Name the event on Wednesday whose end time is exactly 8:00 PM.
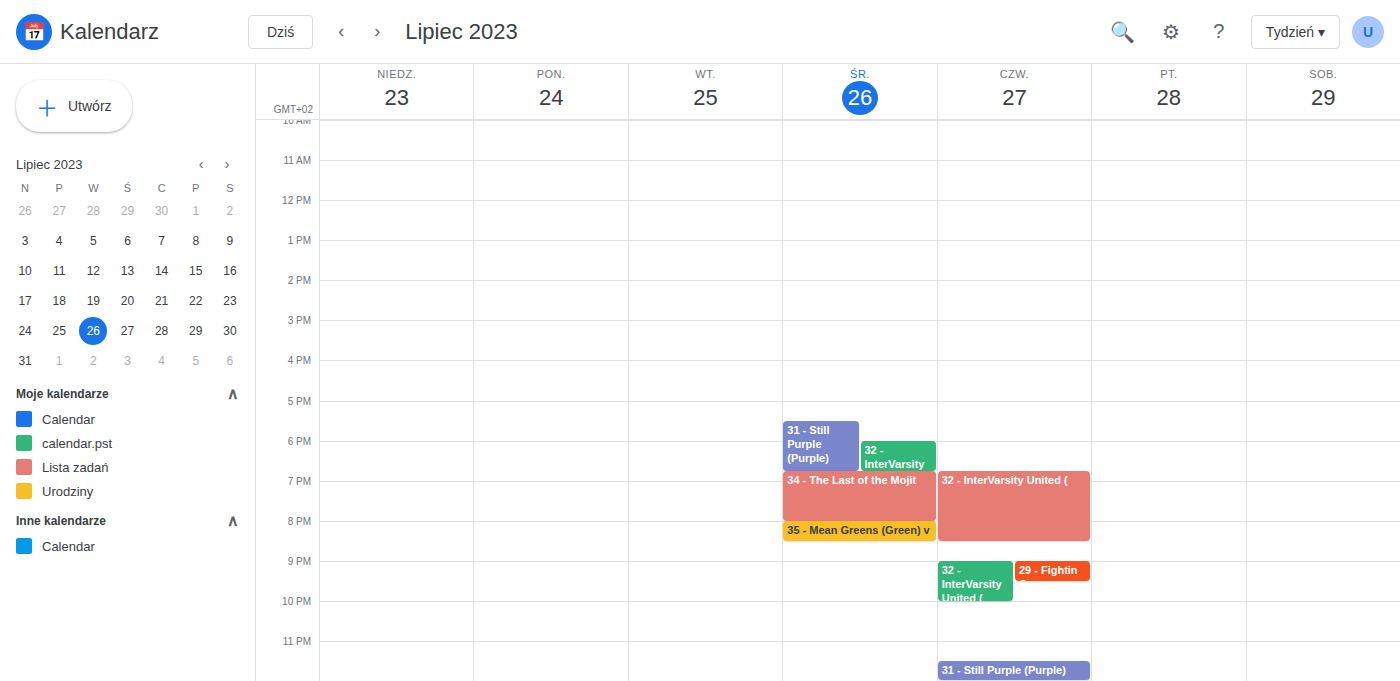
"34 - The Last of the Mojit"